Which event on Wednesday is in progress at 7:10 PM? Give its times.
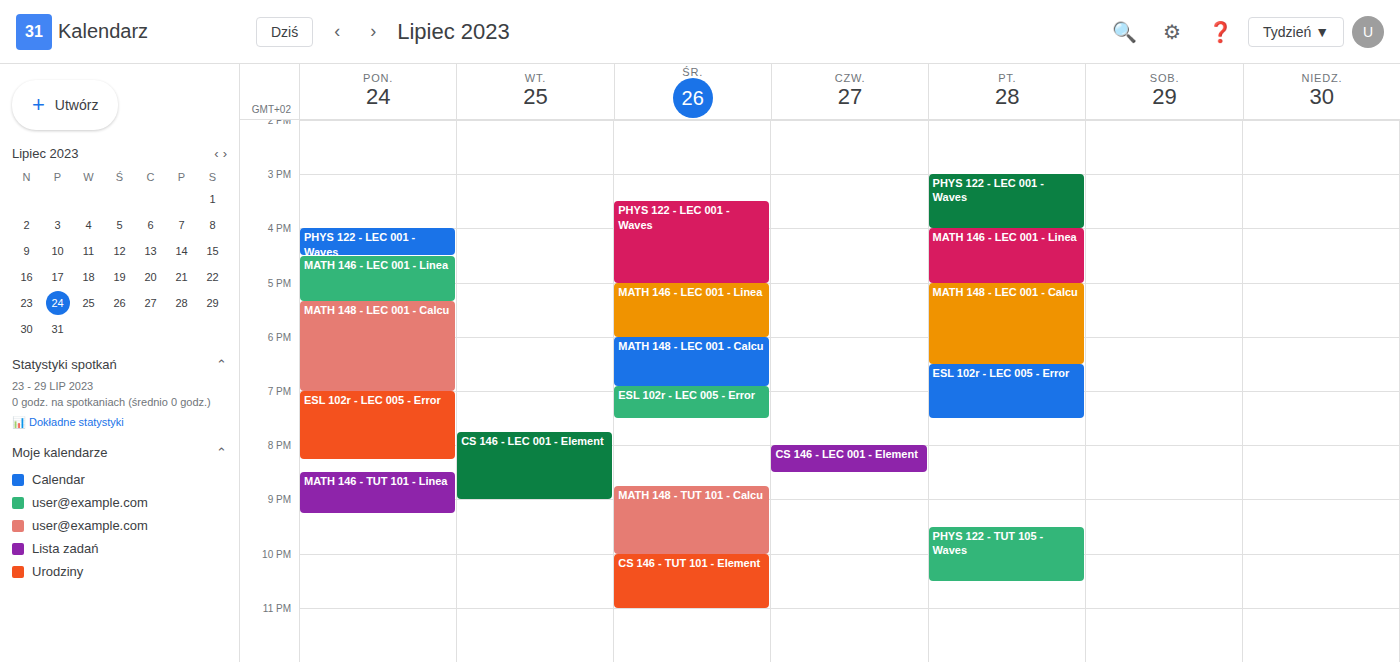
"ESL 102r - LEC 005 - Error", 6:55 PM to 7:30 PM